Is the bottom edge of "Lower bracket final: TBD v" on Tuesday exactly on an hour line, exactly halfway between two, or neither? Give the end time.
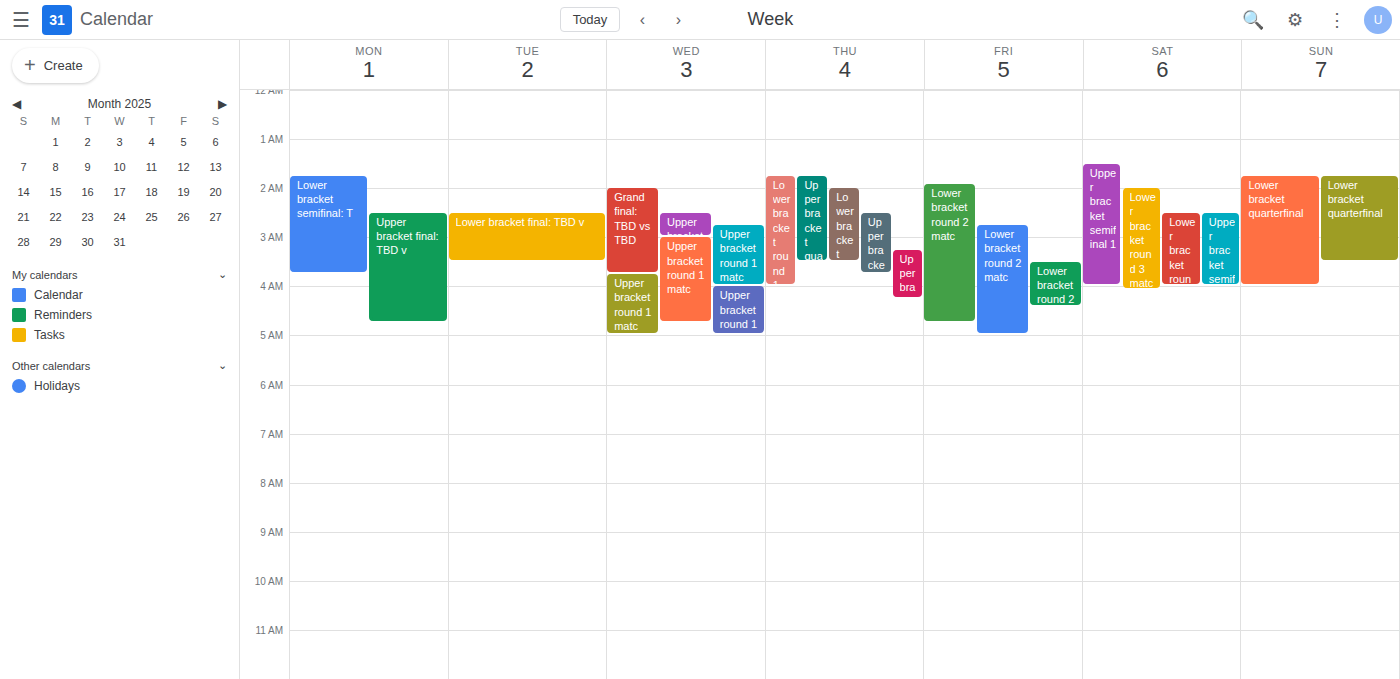
3:30 AM -- halfway between the 3 AM and 4 AM lines.